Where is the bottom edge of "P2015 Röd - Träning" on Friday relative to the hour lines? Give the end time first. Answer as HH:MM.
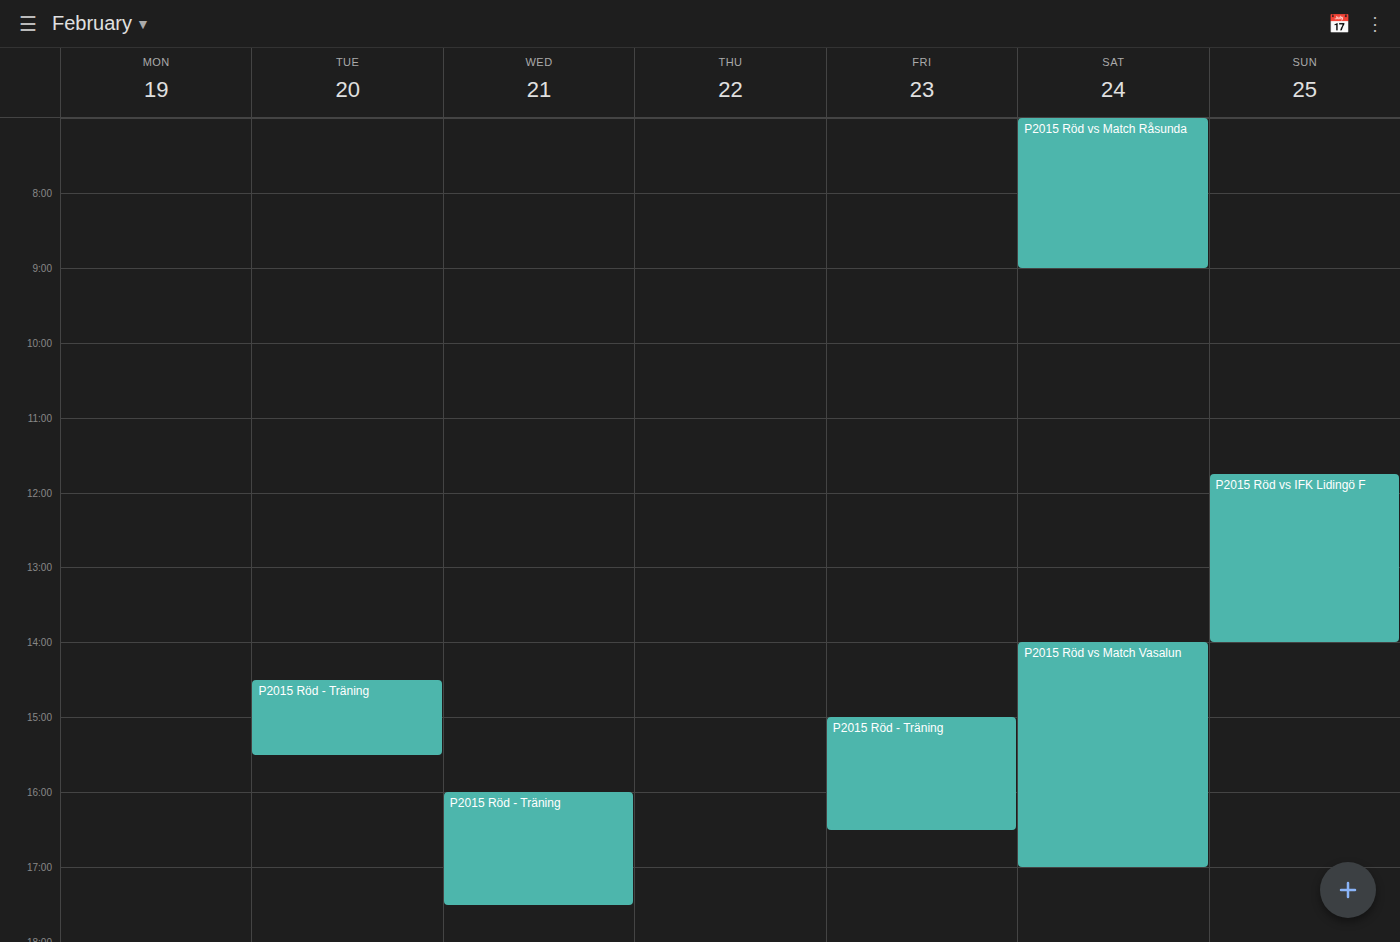
16:30 -- halfway between the 16:00 and 17:00 lines.